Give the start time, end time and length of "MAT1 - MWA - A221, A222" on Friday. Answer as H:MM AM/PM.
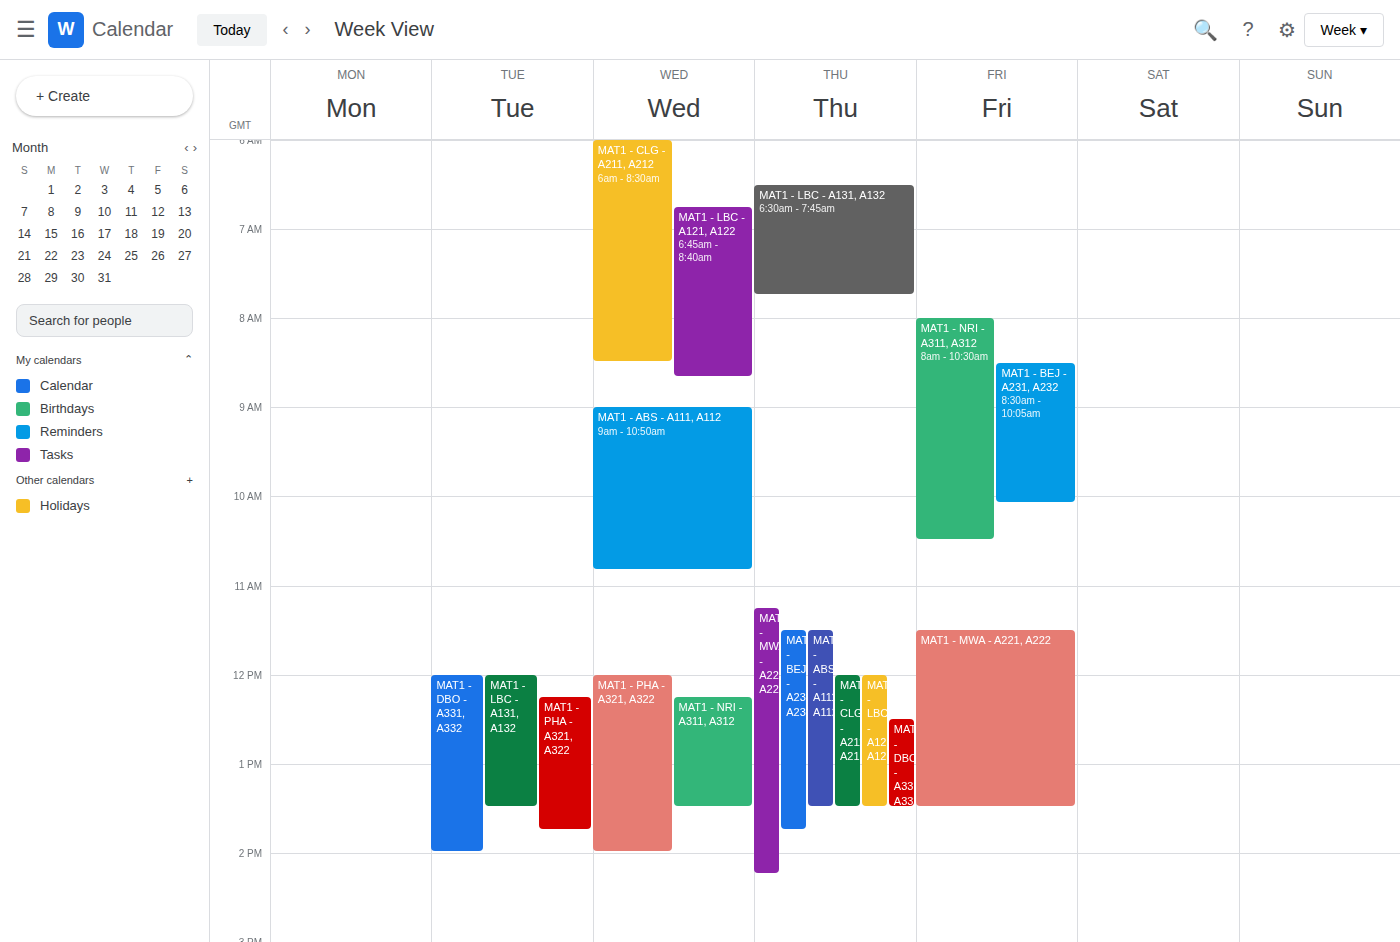
11:30 AM to 1:30 PM, 2 hours